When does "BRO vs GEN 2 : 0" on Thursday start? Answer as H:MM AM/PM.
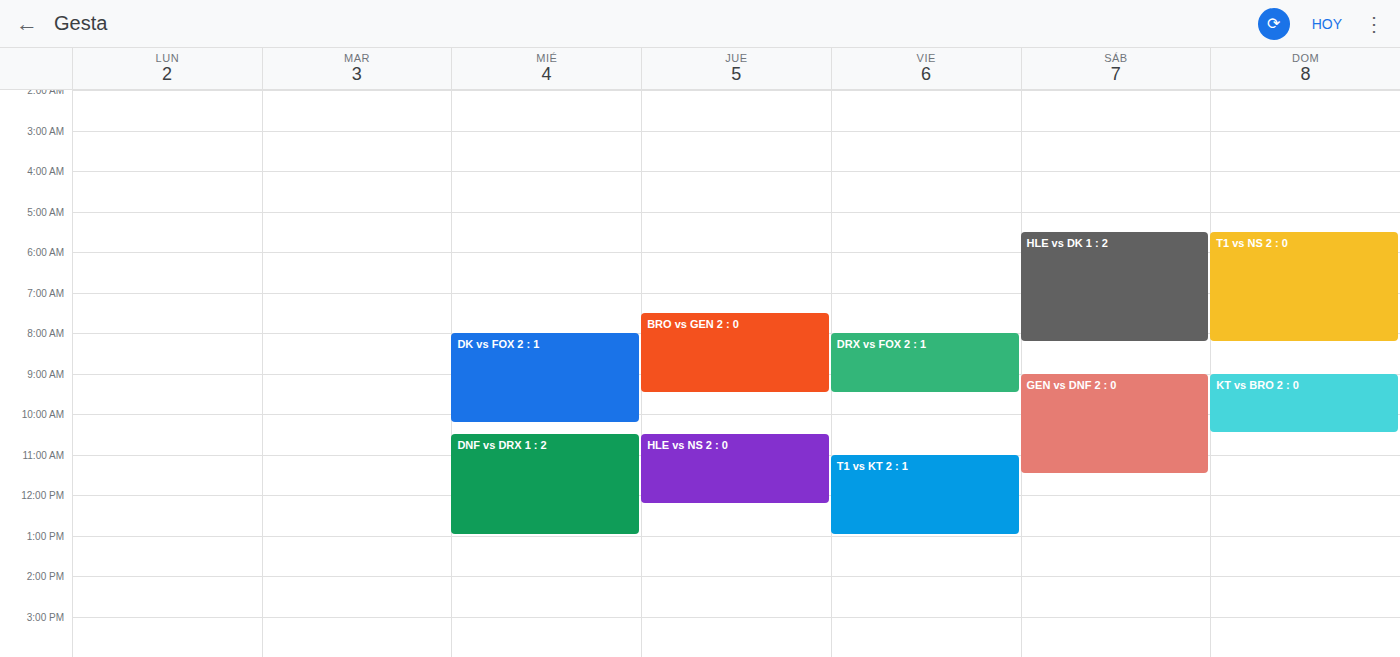
7:30 AM